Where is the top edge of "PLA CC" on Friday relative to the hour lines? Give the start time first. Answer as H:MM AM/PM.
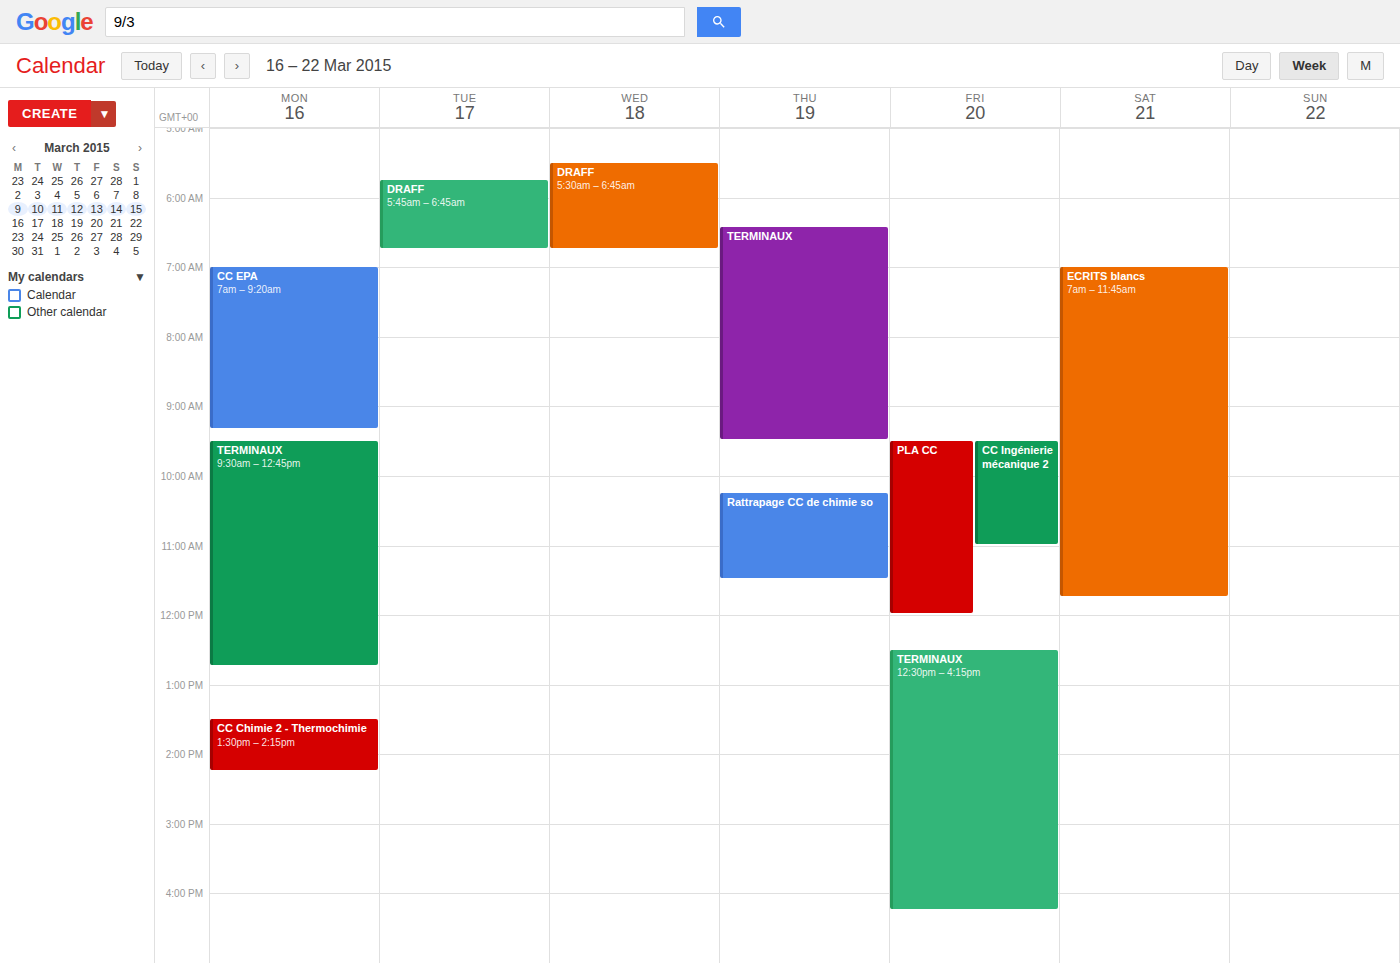
9:30 AM -- halfway between the 9 AM and 10 AM lines.